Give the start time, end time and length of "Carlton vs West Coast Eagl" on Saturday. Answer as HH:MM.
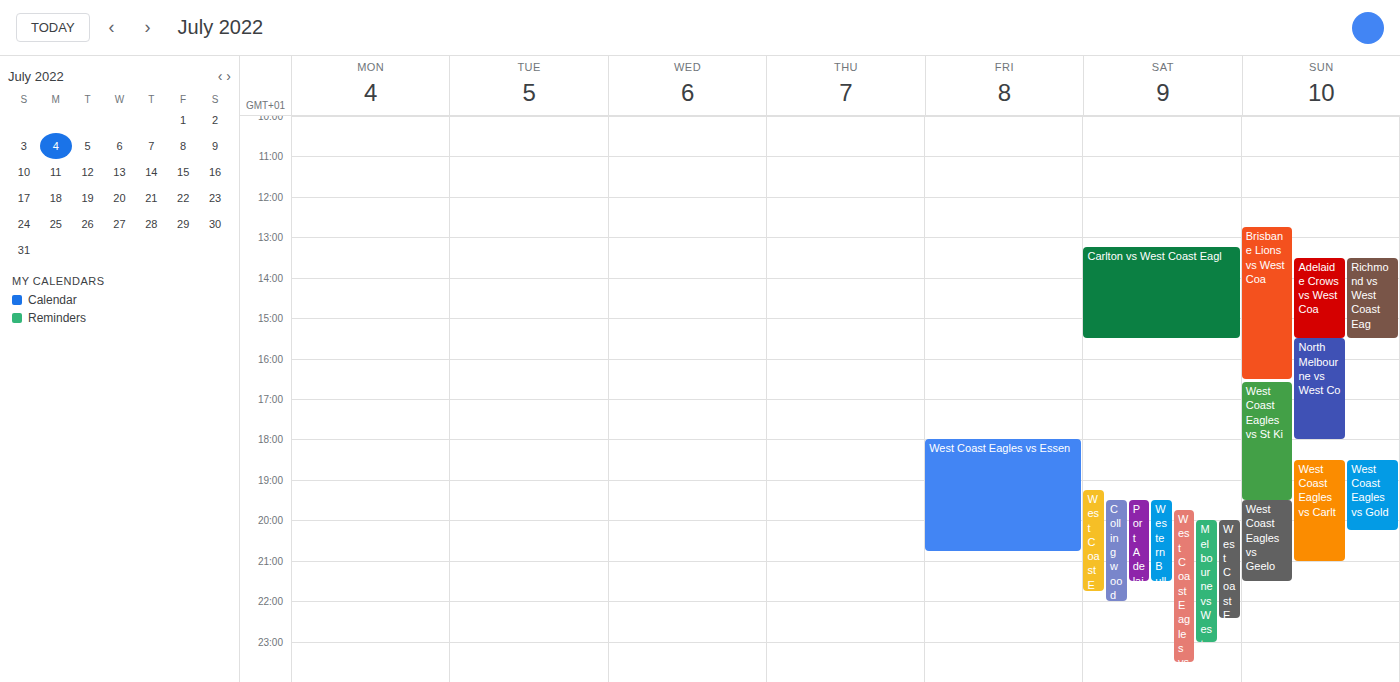
13:15 to 15:30, 2 hours 15 minutes